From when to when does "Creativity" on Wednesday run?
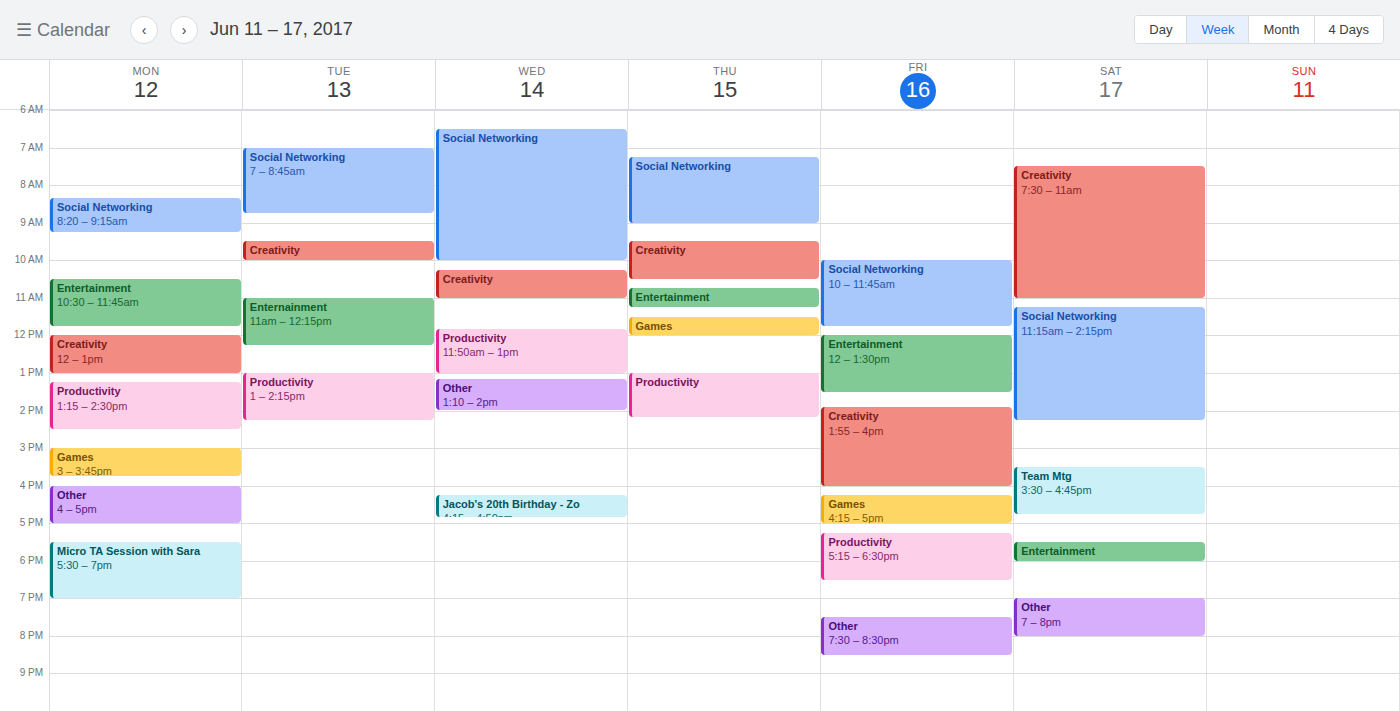
10:15 AM to 11:00 AM